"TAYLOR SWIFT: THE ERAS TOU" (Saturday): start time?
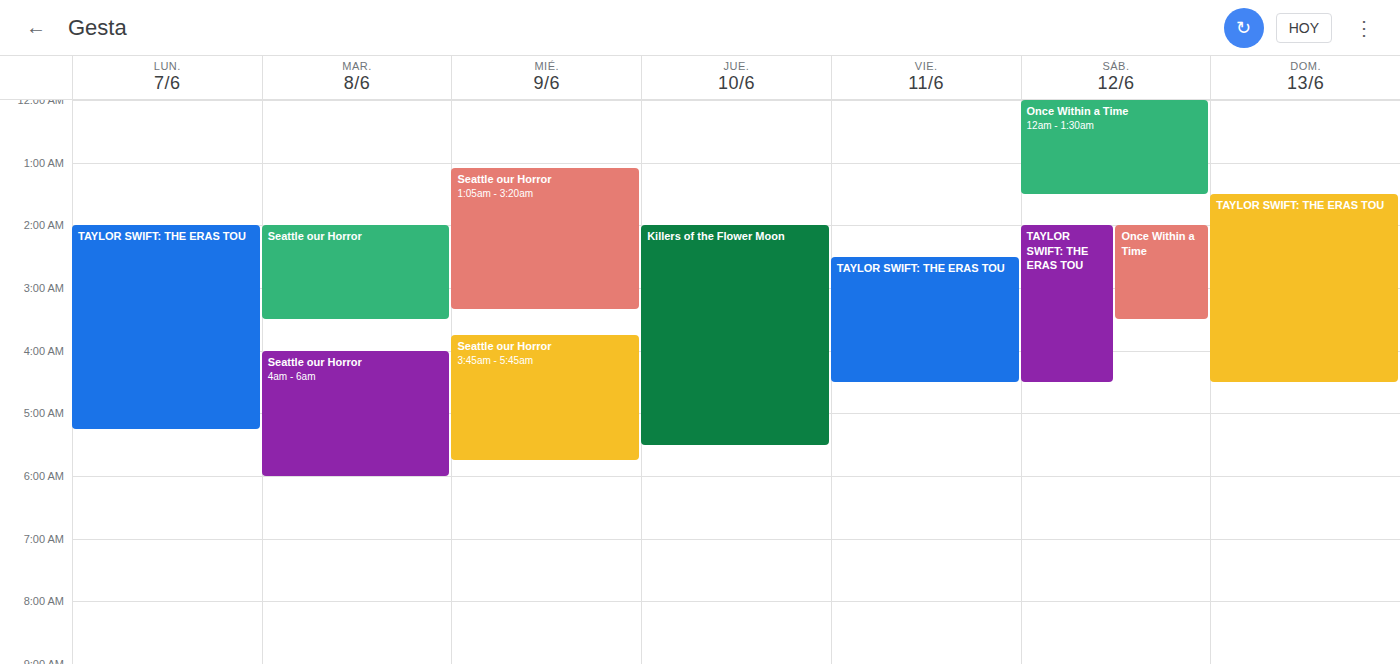
2:00 AM